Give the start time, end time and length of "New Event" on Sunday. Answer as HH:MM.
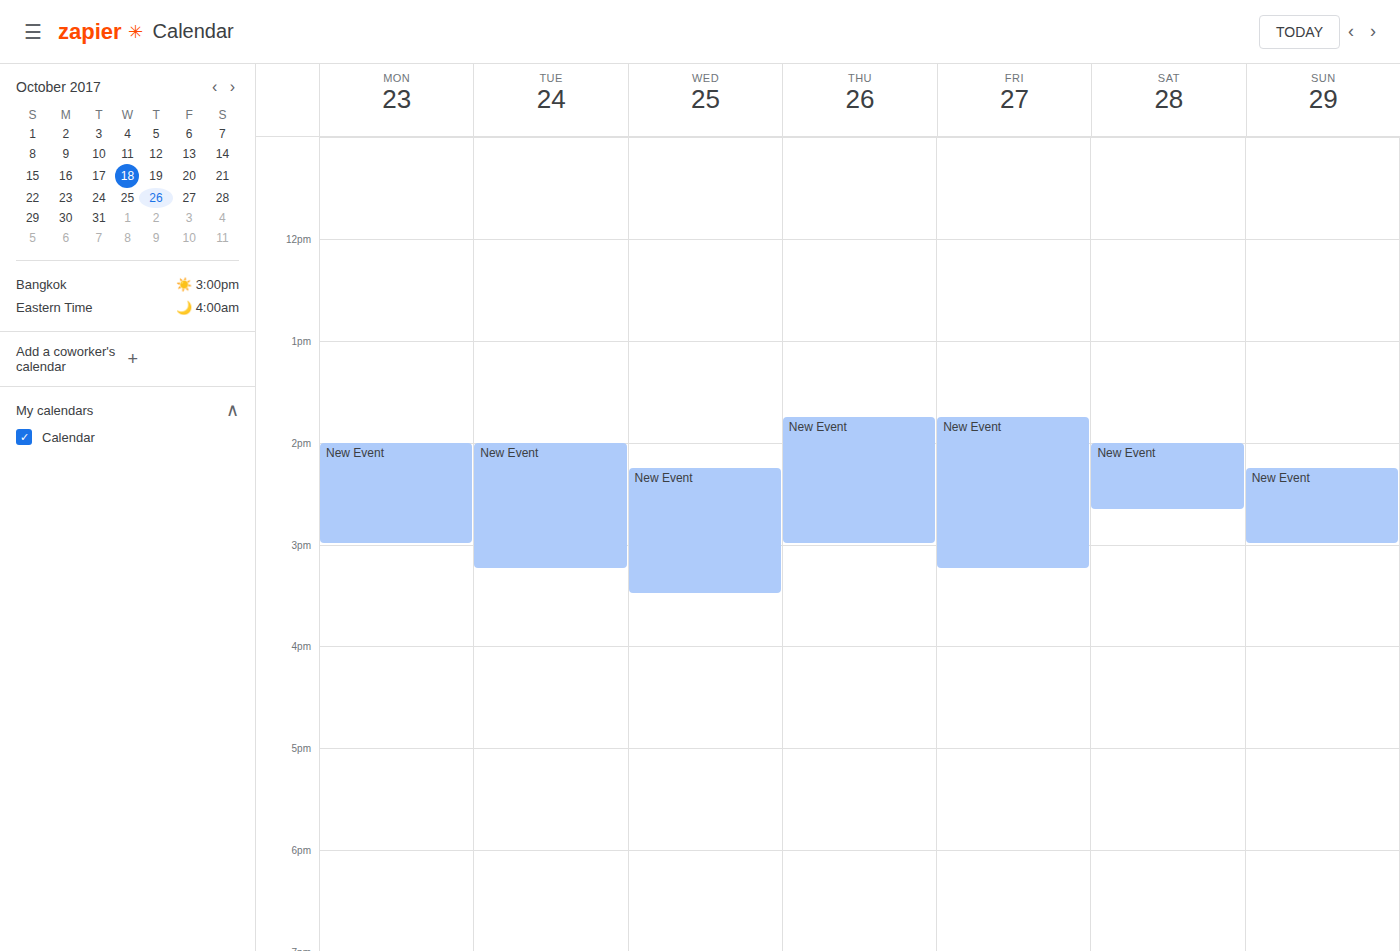
14:15 to 15:00, 45 minutes